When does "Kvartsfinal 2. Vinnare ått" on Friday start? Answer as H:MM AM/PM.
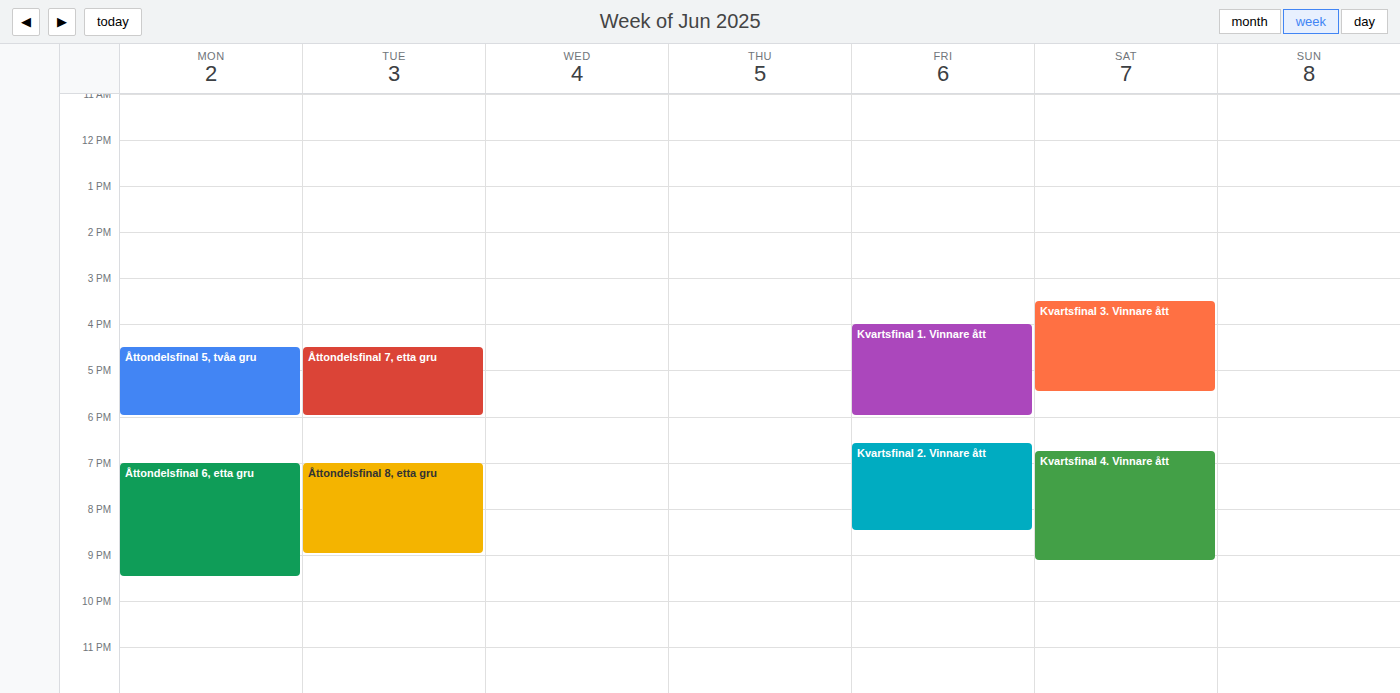
6:35 PM